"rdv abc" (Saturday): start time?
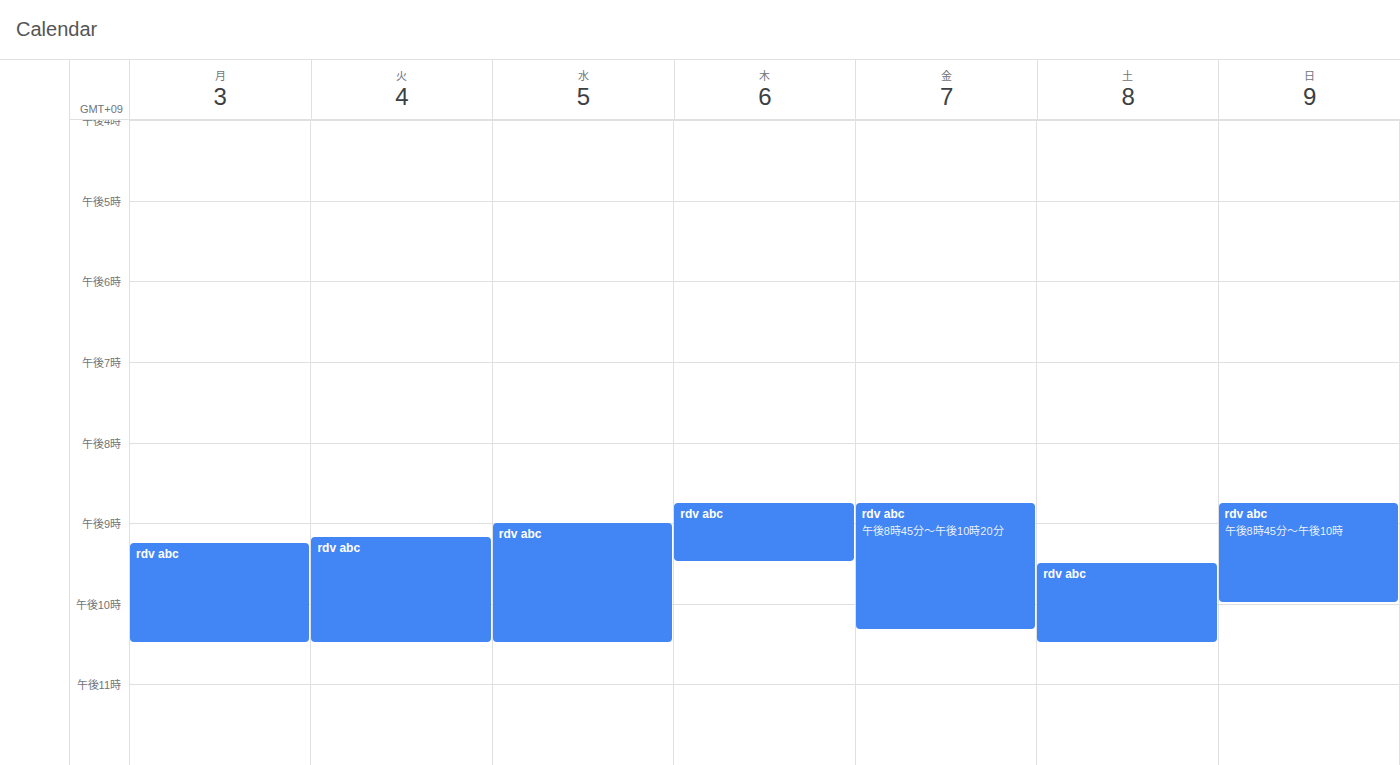
9:30 PM